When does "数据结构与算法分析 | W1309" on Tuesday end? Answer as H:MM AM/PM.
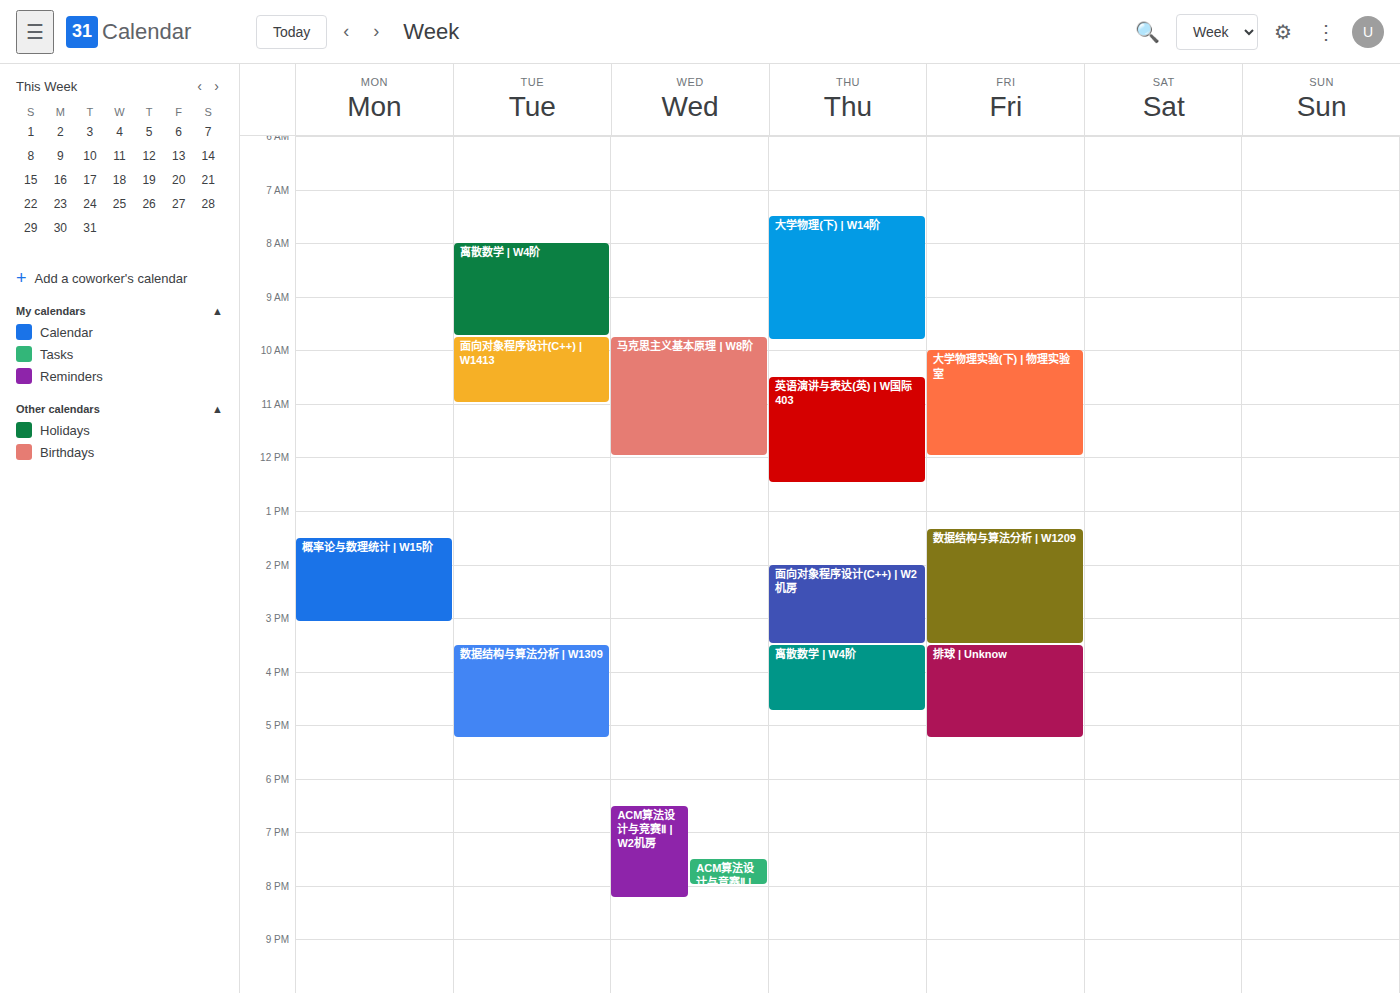
5:15 PM